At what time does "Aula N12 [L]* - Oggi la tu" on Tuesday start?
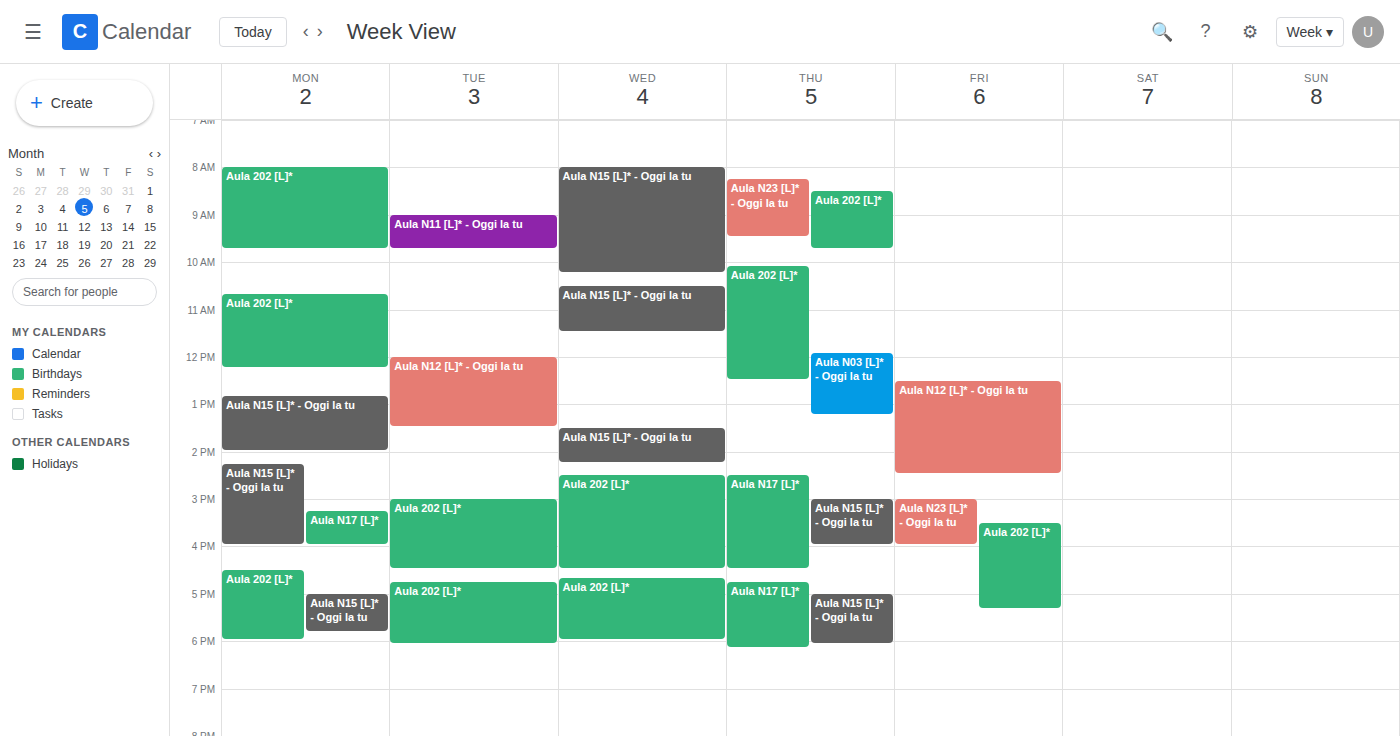
12:00 PM